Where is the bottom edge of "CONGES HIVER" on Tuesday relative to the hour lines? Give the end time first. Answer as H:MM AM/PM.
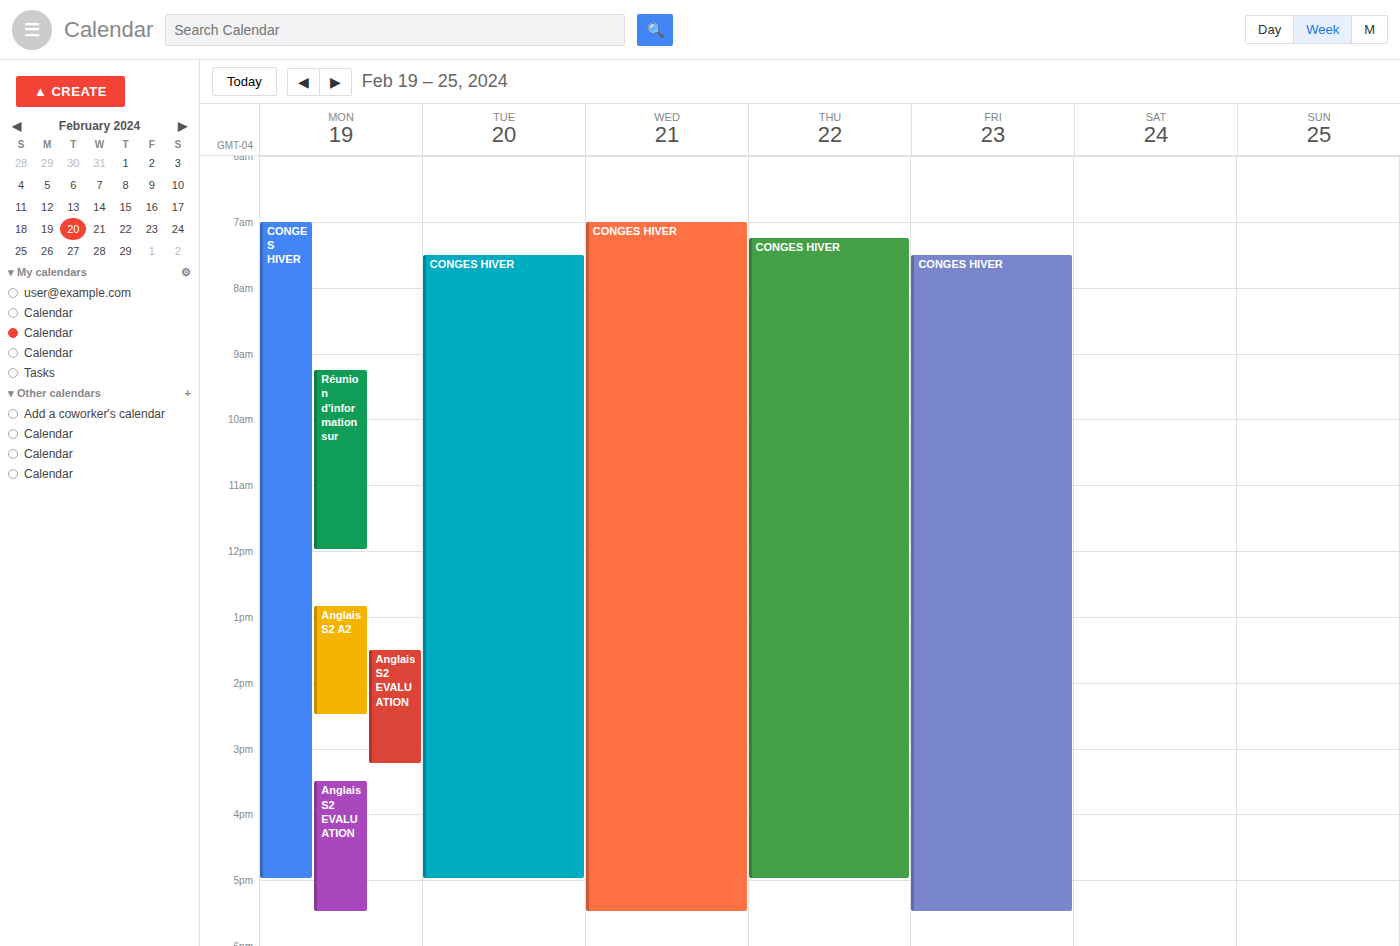
5:00 PM -- exactly on the 5 PM line.